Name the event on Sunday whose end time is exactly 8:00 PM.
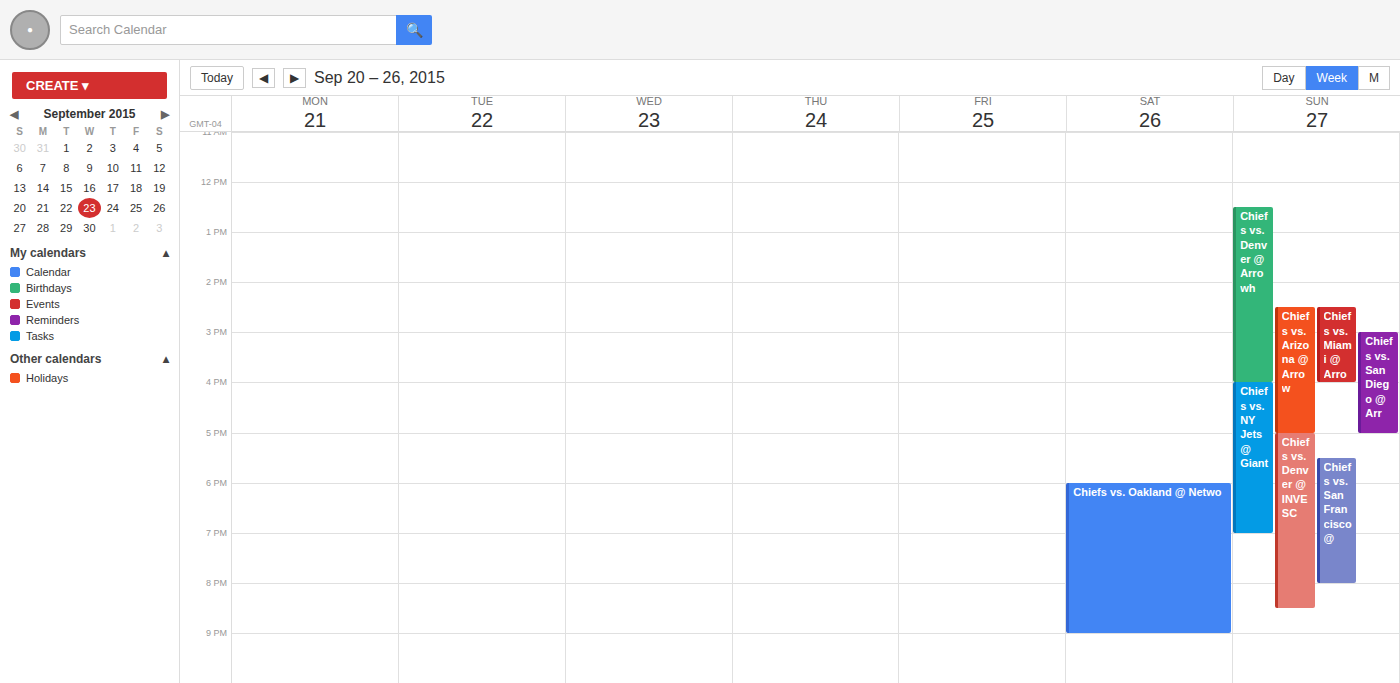
"Chiefs vs. San Francisco @"